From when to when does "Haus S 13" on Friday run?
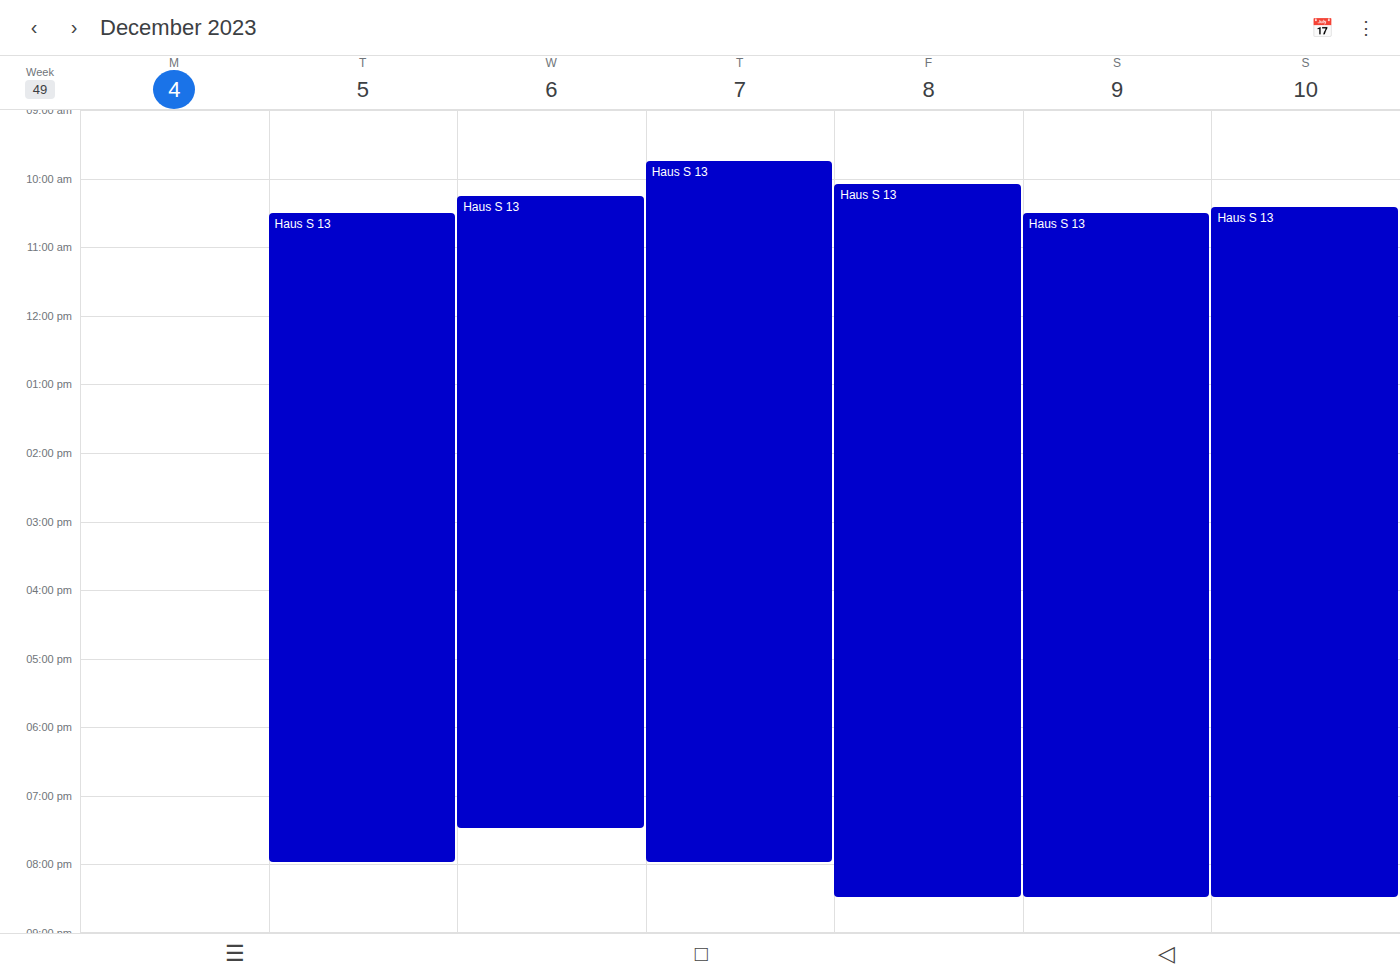
10:05 AM to 8:30 PM